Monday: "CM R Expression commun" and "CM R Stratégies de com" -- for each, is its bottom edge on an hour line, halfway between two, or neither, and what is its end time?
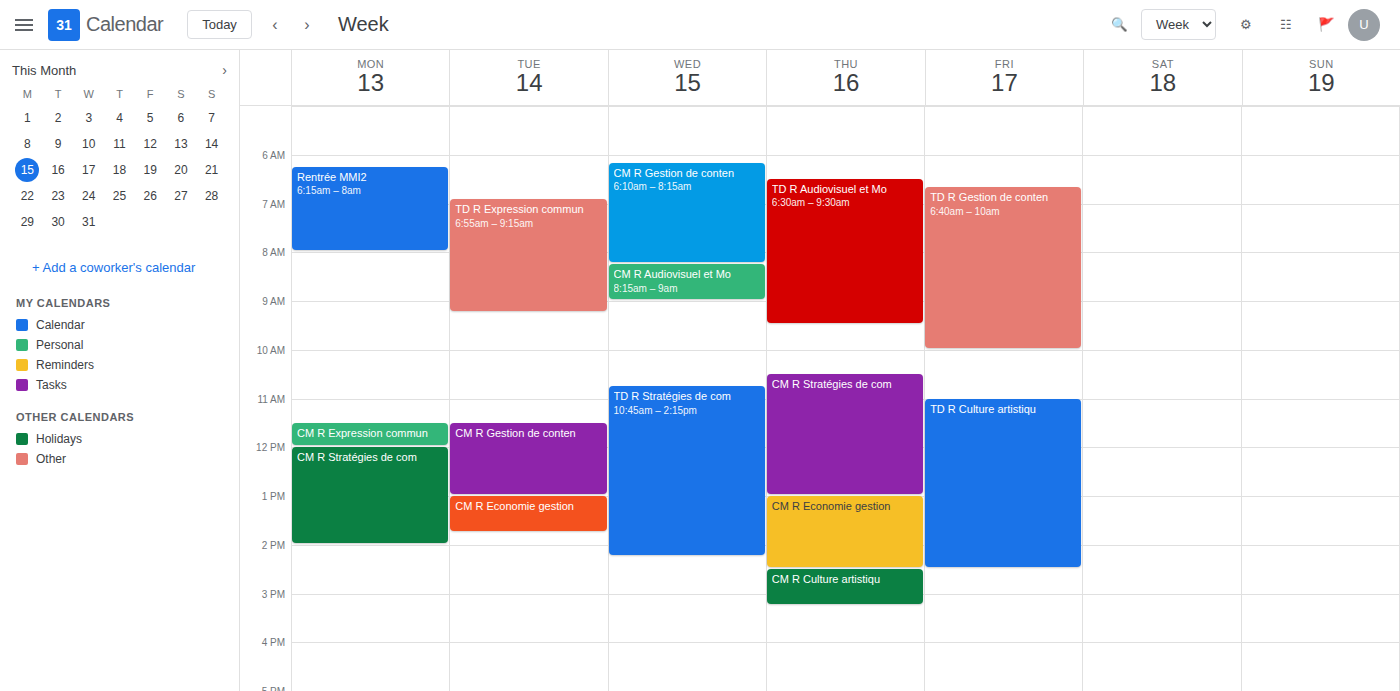
"CM R Expression commun": 12:00 PM, exactly on the 12 PM line. "CM R Stratégies de com": 2:00 PM, exactly on the 2 PM line.